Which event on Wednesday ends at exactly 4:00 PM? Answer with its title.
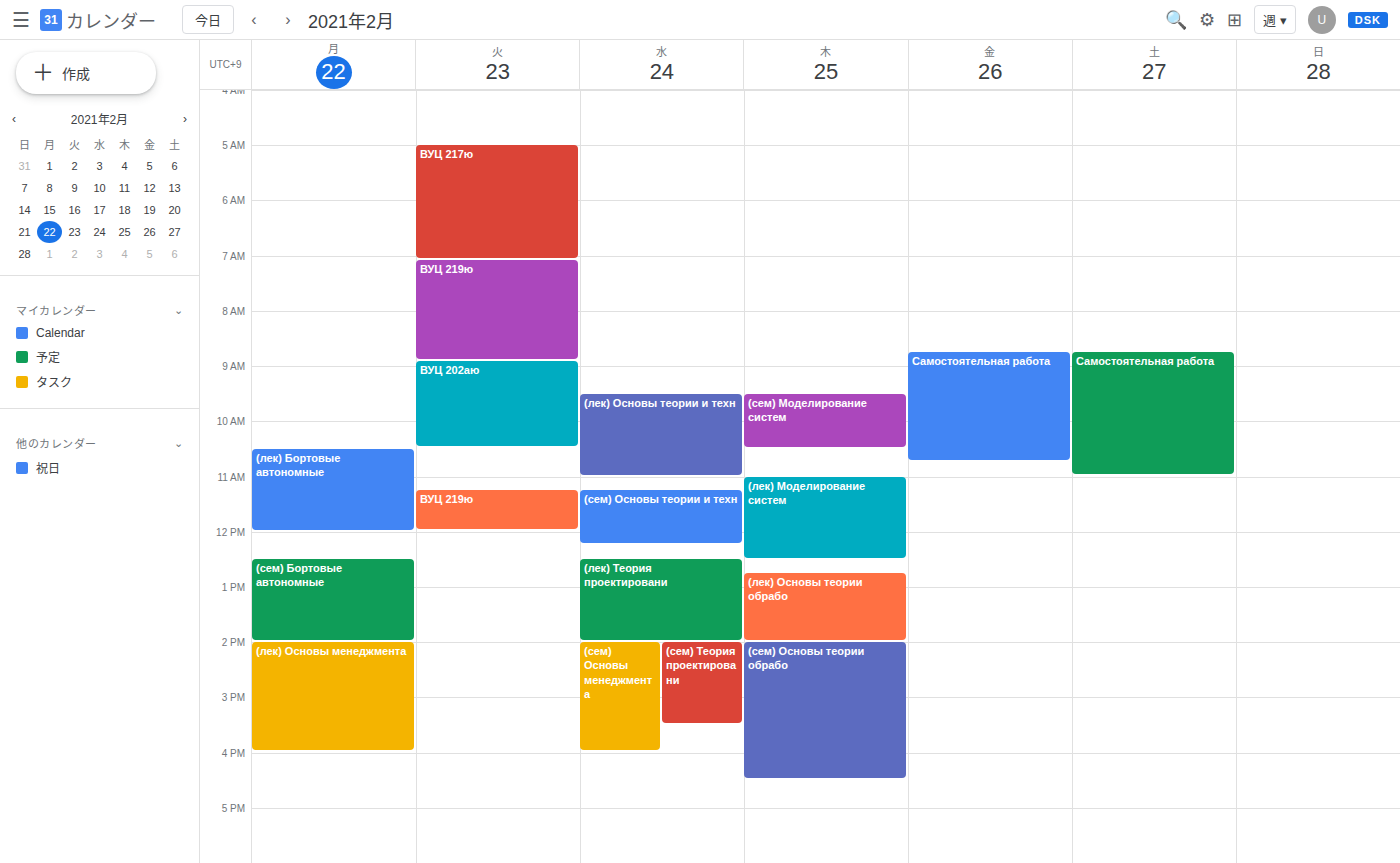
"(сем) Основы менеджмента"